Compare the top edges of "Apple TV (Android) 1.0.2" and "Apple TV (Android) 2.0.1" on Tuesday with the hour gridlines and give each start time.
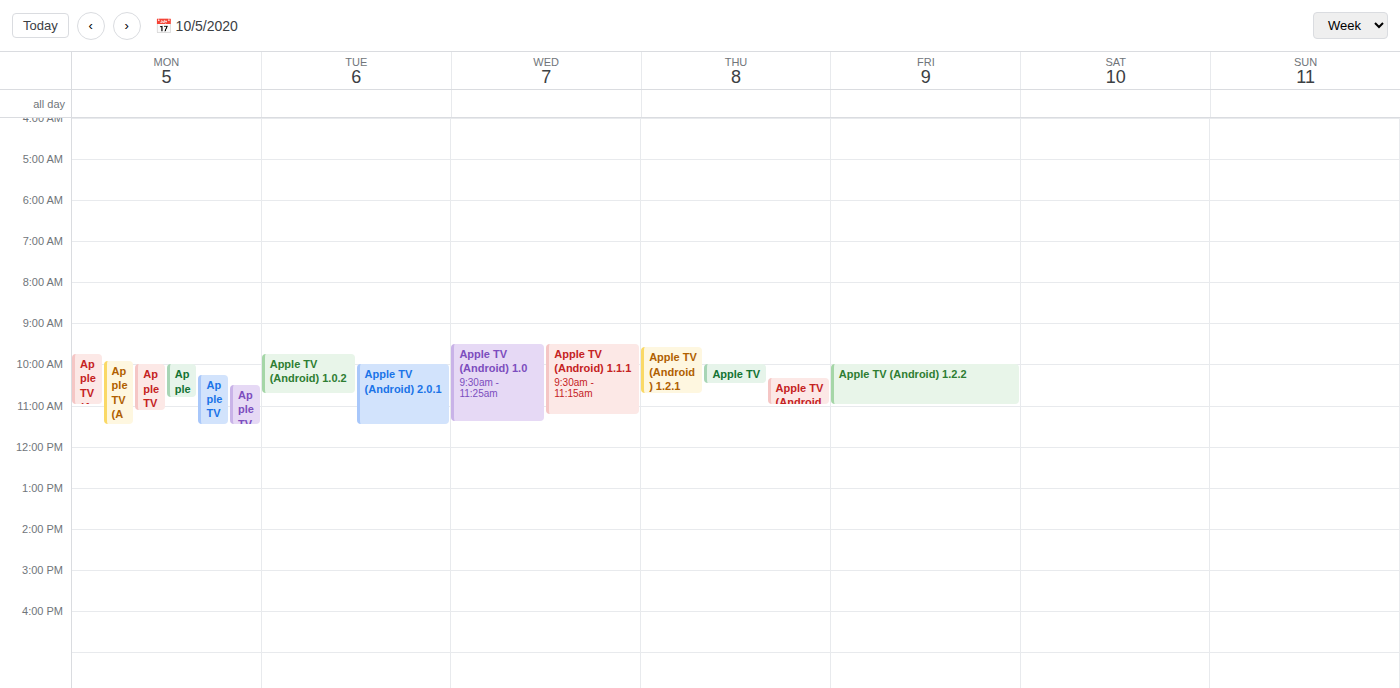
"Apple TV (Android) 1.0.2": 09:45, neither: three quarters of the way from the 09:00 line to the 10:00 line. "Apple TV (Android) 2.0.1": 10:00, exactly on the 10:00 line.